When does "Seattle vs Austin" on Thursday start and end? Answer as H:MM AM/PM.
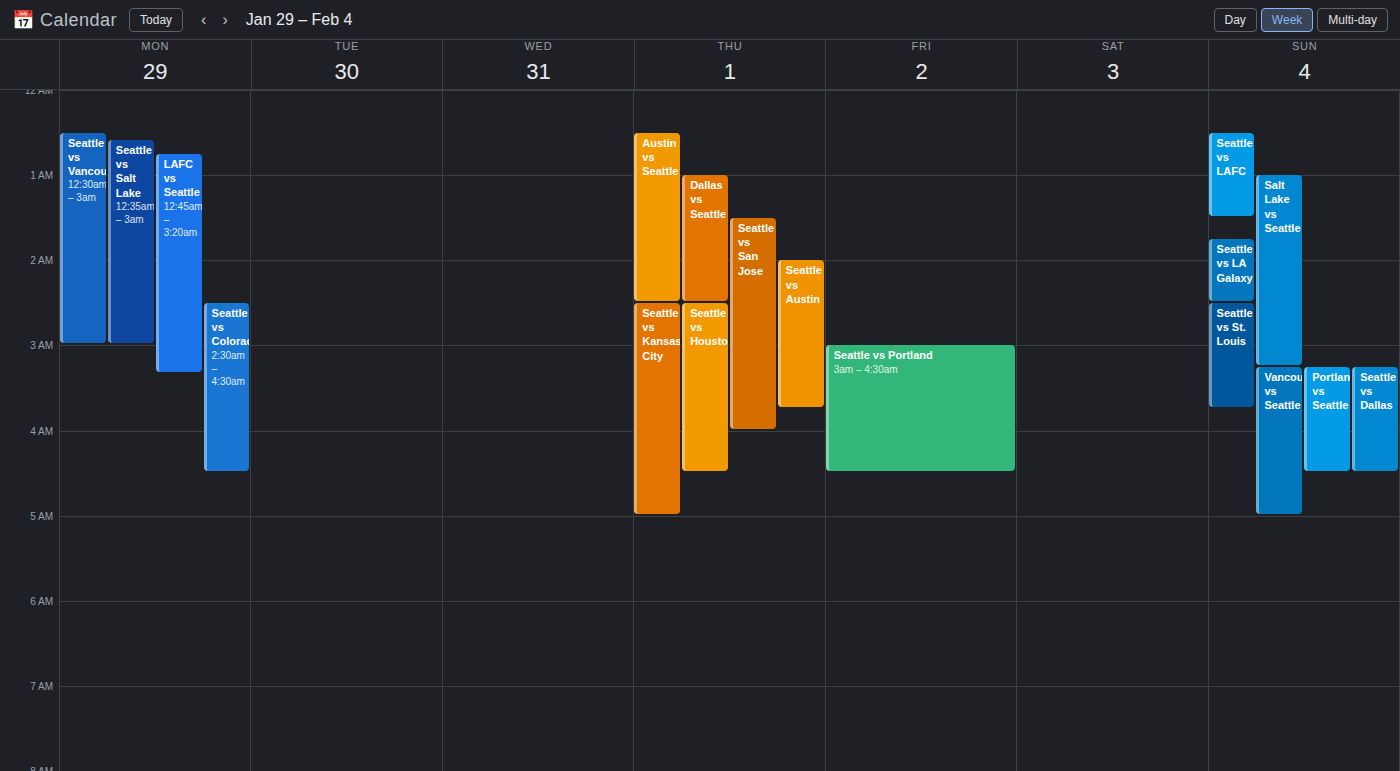
2:00 AM to 3:45 AM